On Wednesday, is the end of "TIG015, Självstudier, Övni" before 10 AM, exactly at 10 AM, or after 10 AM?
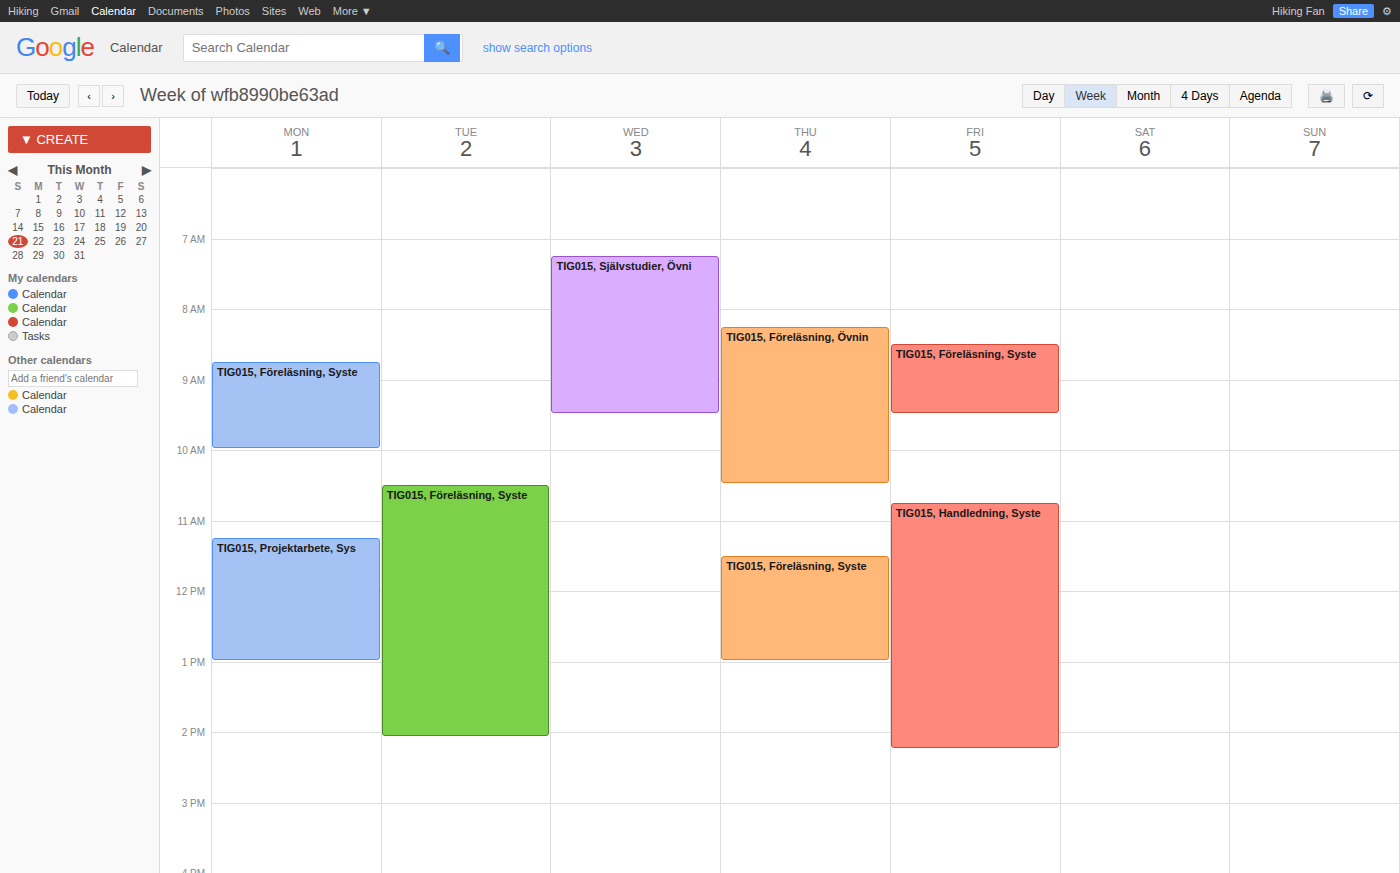
9:30 AM -- before 10 AM, 30 minutes above the 10 AM line.